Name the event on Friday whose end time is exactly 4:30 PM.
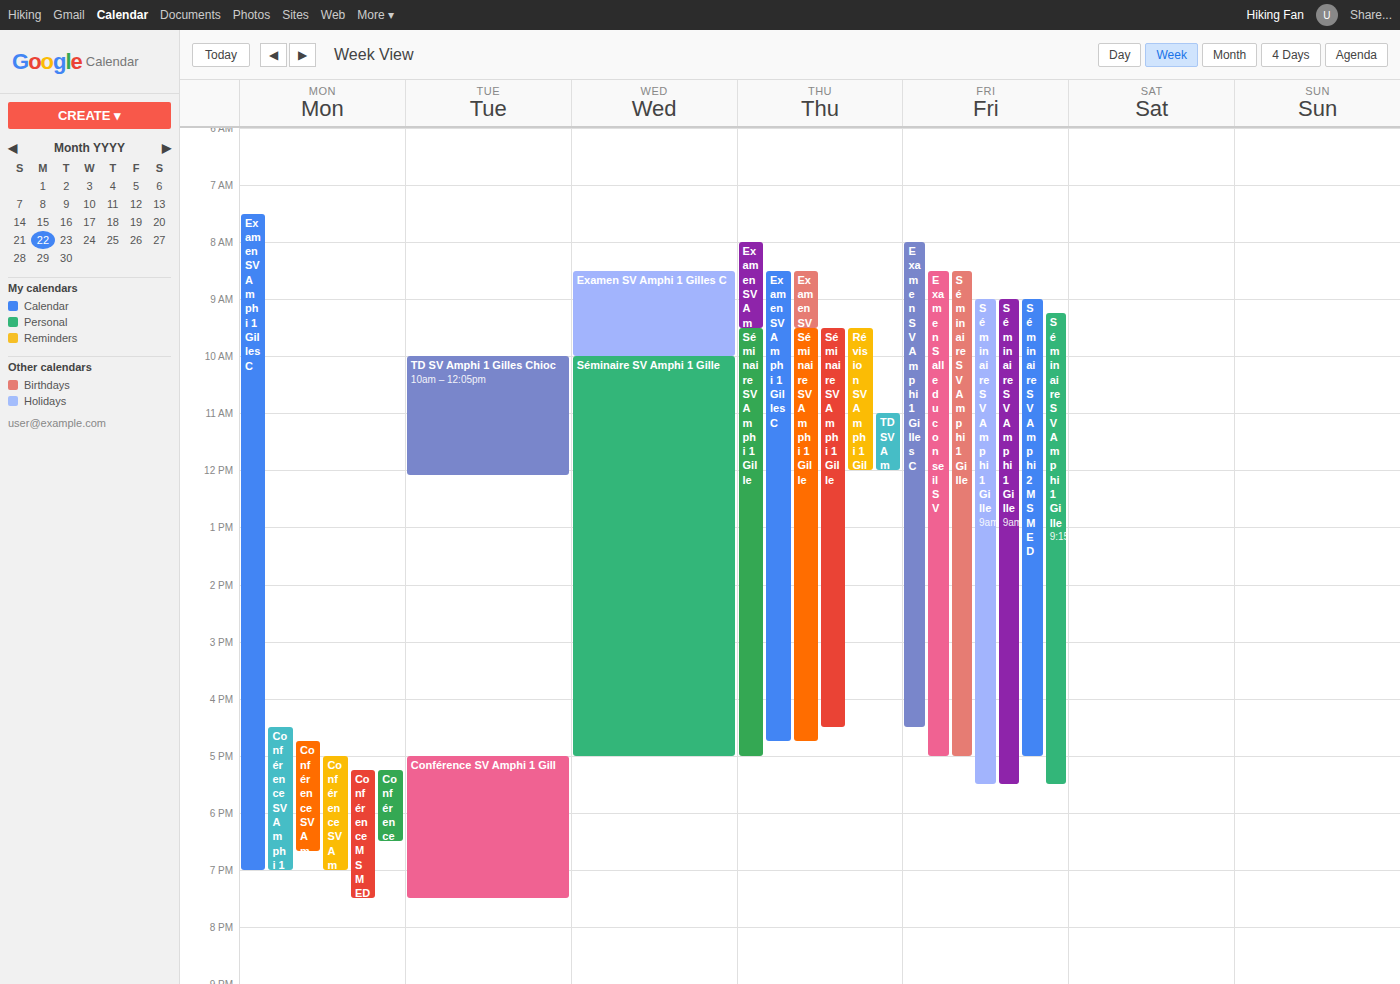
"Examen SV Amphi 1 Gilles C"